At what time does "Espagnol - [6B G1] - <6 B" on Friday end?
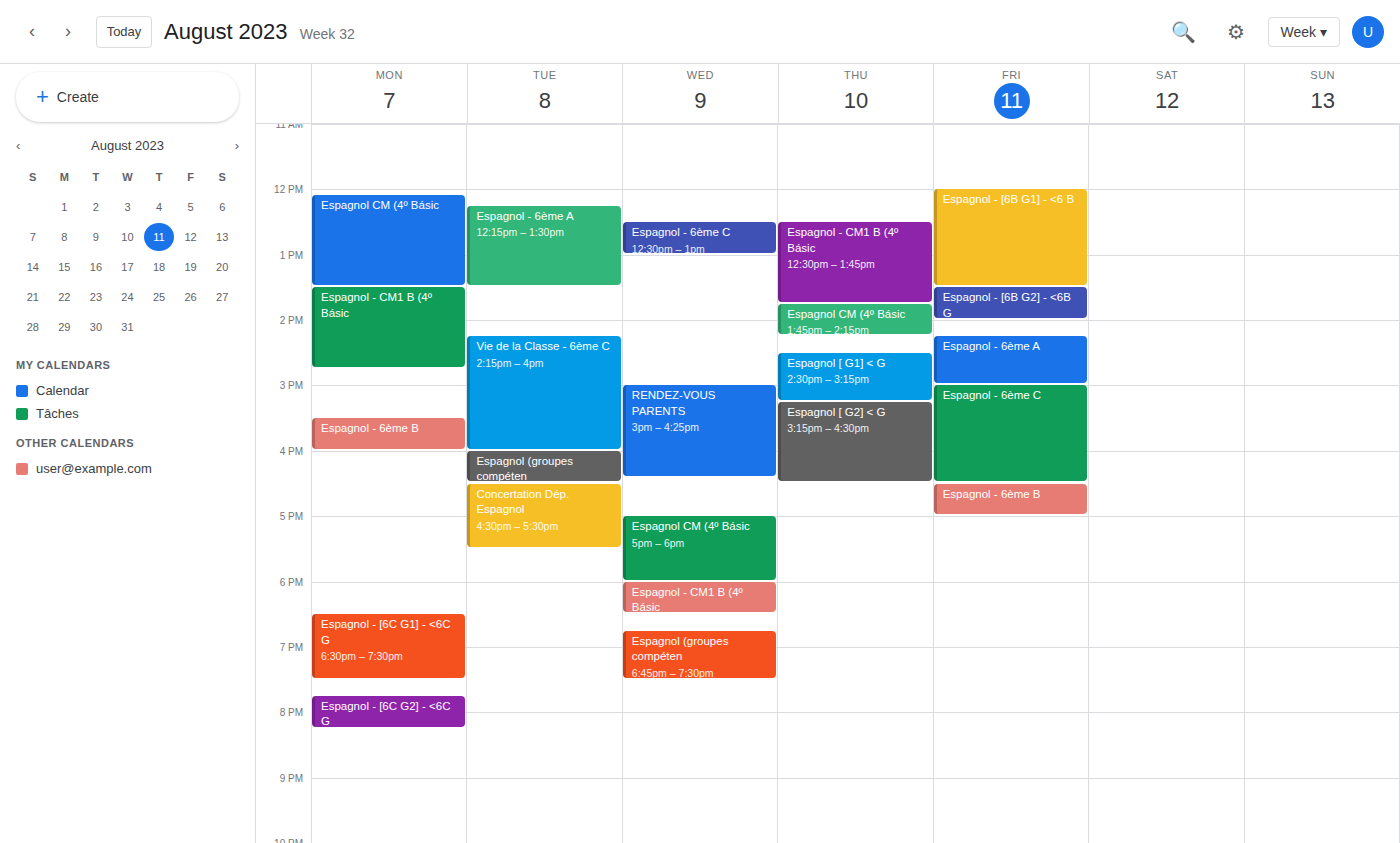
1:30 PM